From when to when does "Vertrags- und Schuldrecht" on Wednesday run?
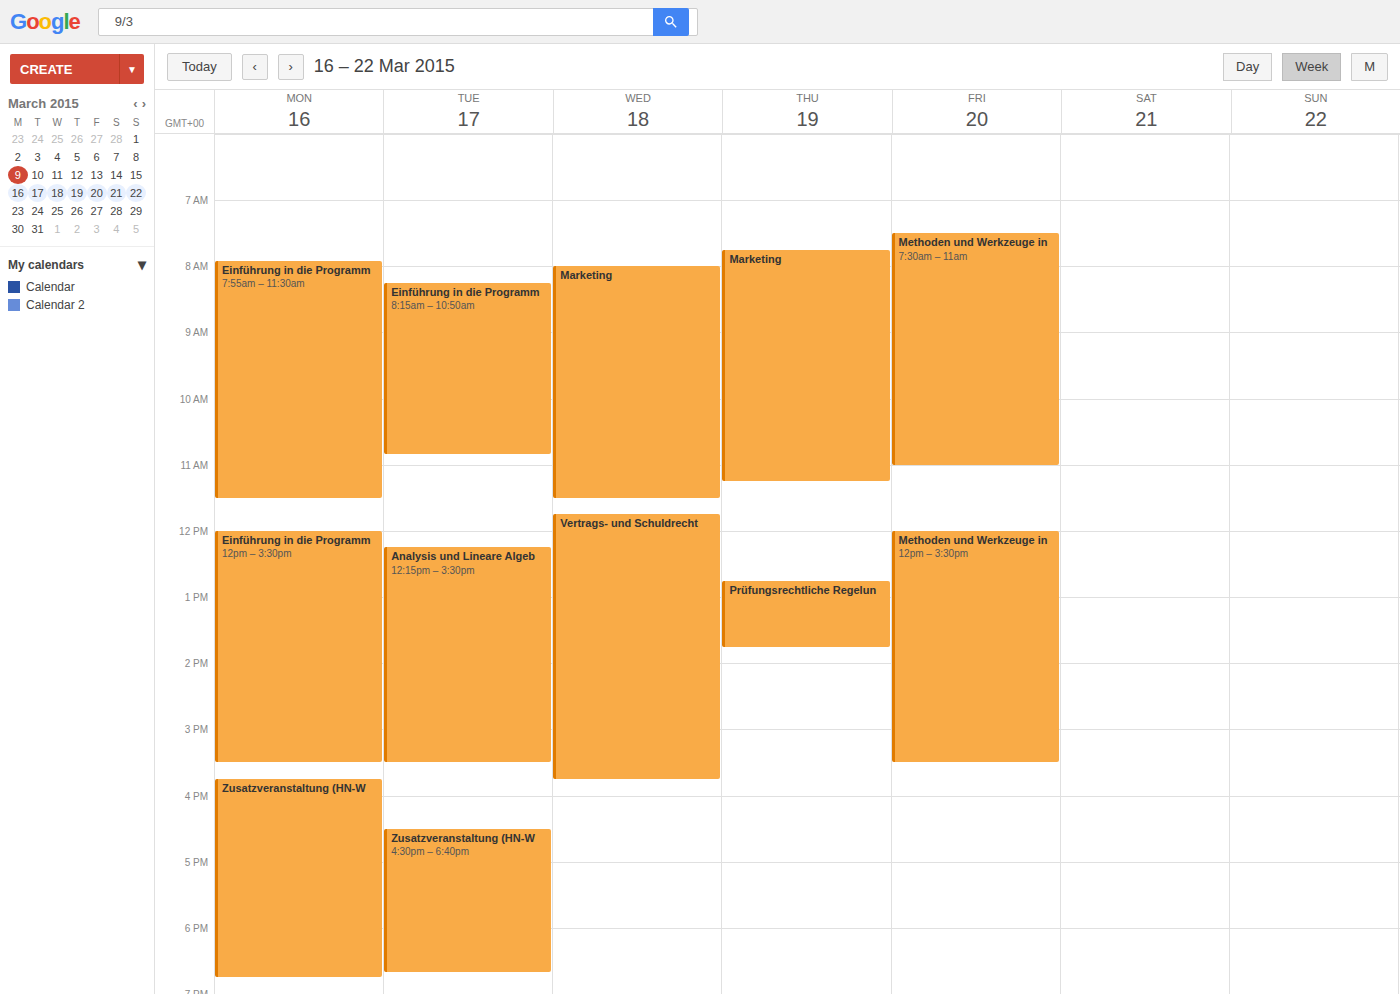
11:45 AM to 3:45 PM